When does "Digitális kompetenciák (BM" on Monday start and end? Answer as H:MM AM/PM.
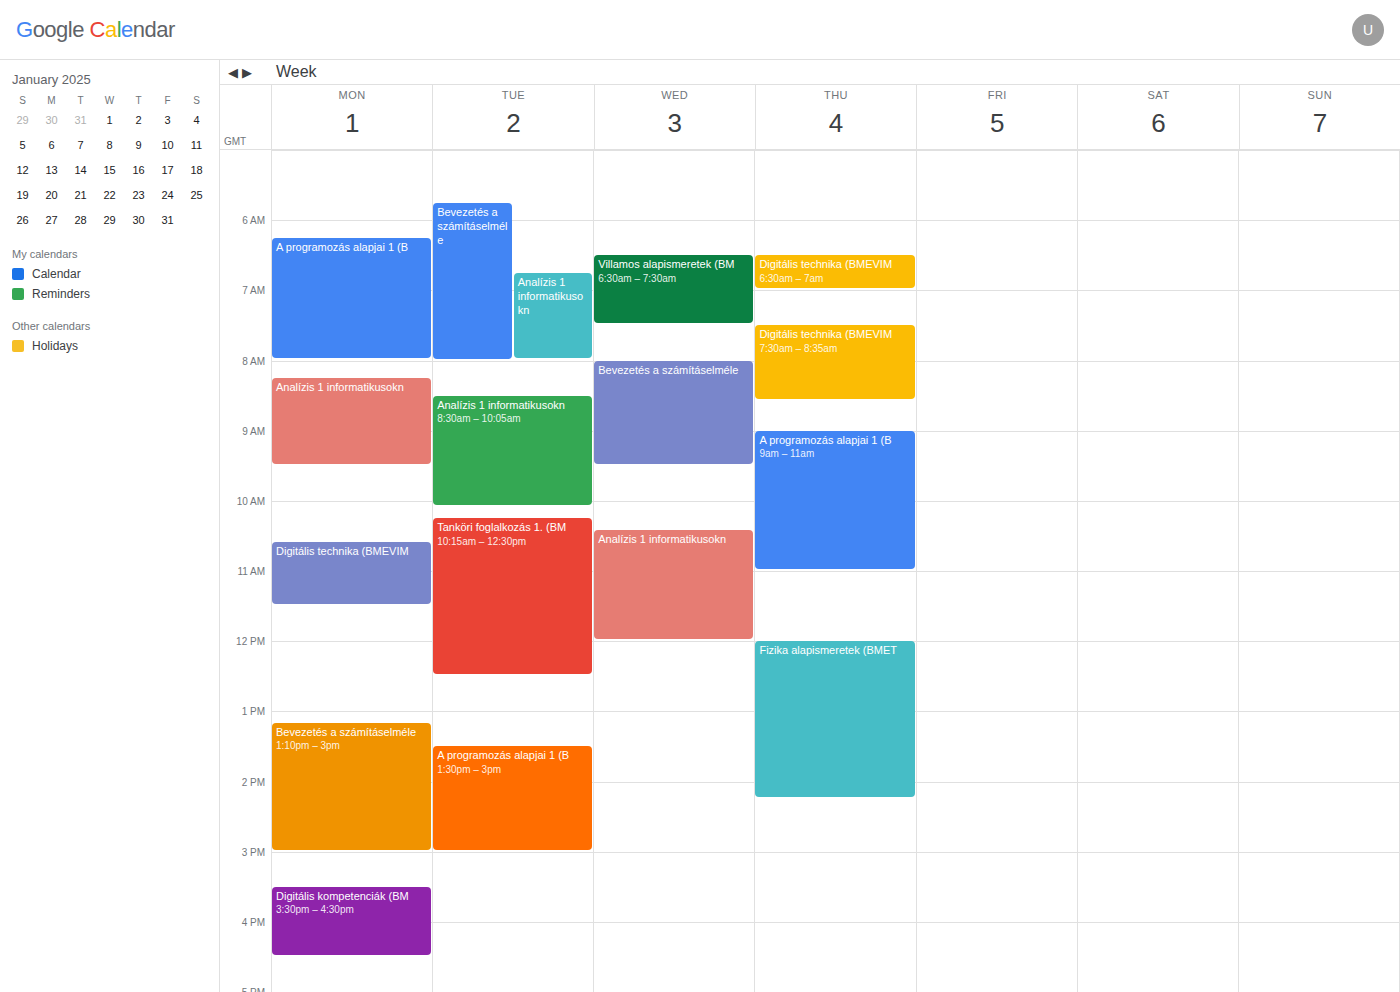
3:30 PM to 4:30 PM